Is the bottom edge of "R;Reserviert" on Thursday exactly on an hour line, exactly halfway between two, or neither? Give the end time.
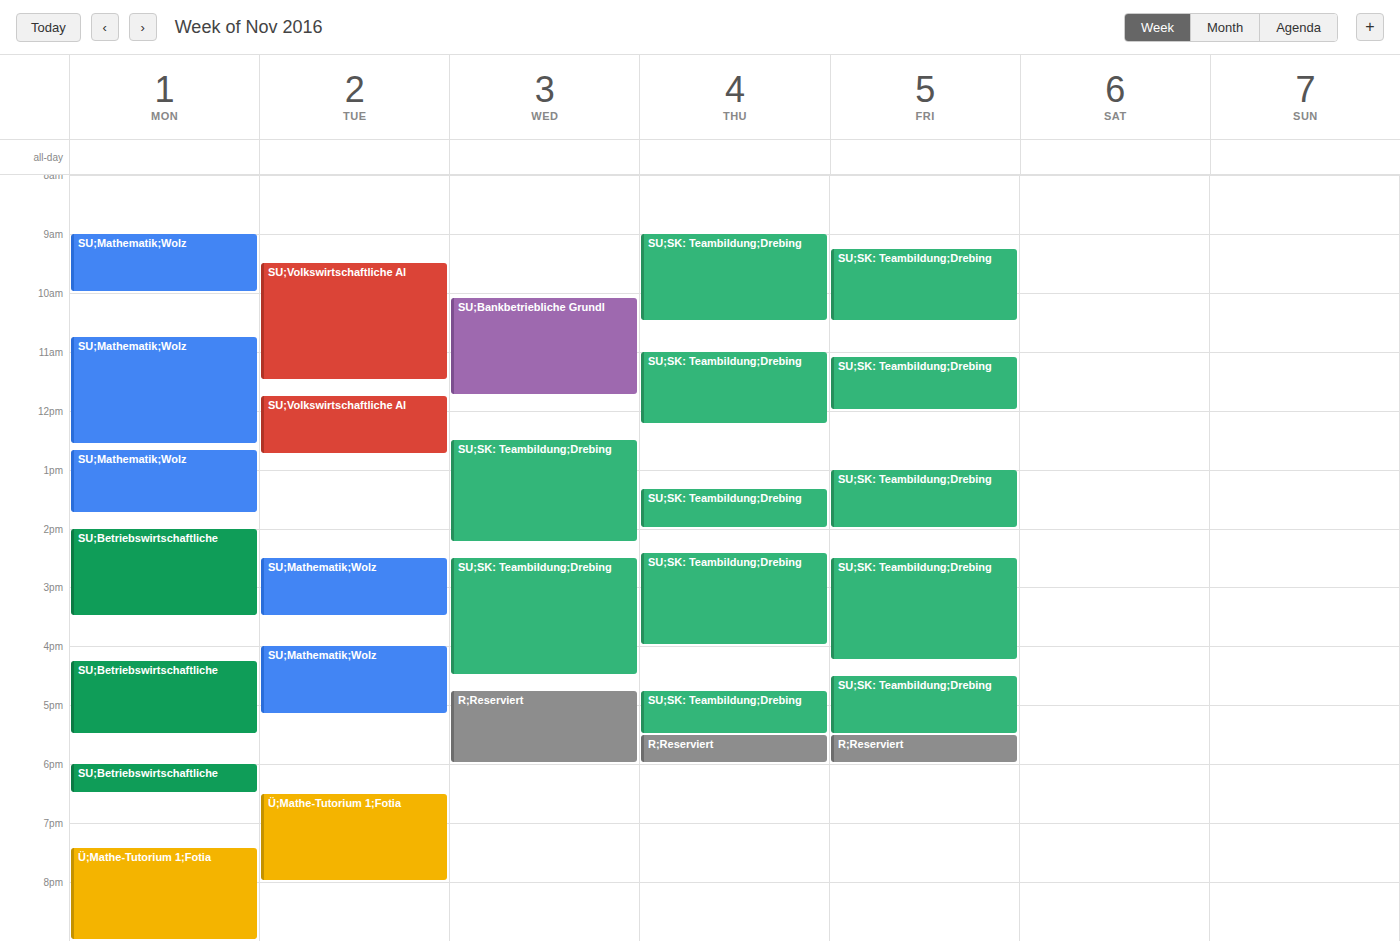
18:00 -- exactly on the 18:00 line.